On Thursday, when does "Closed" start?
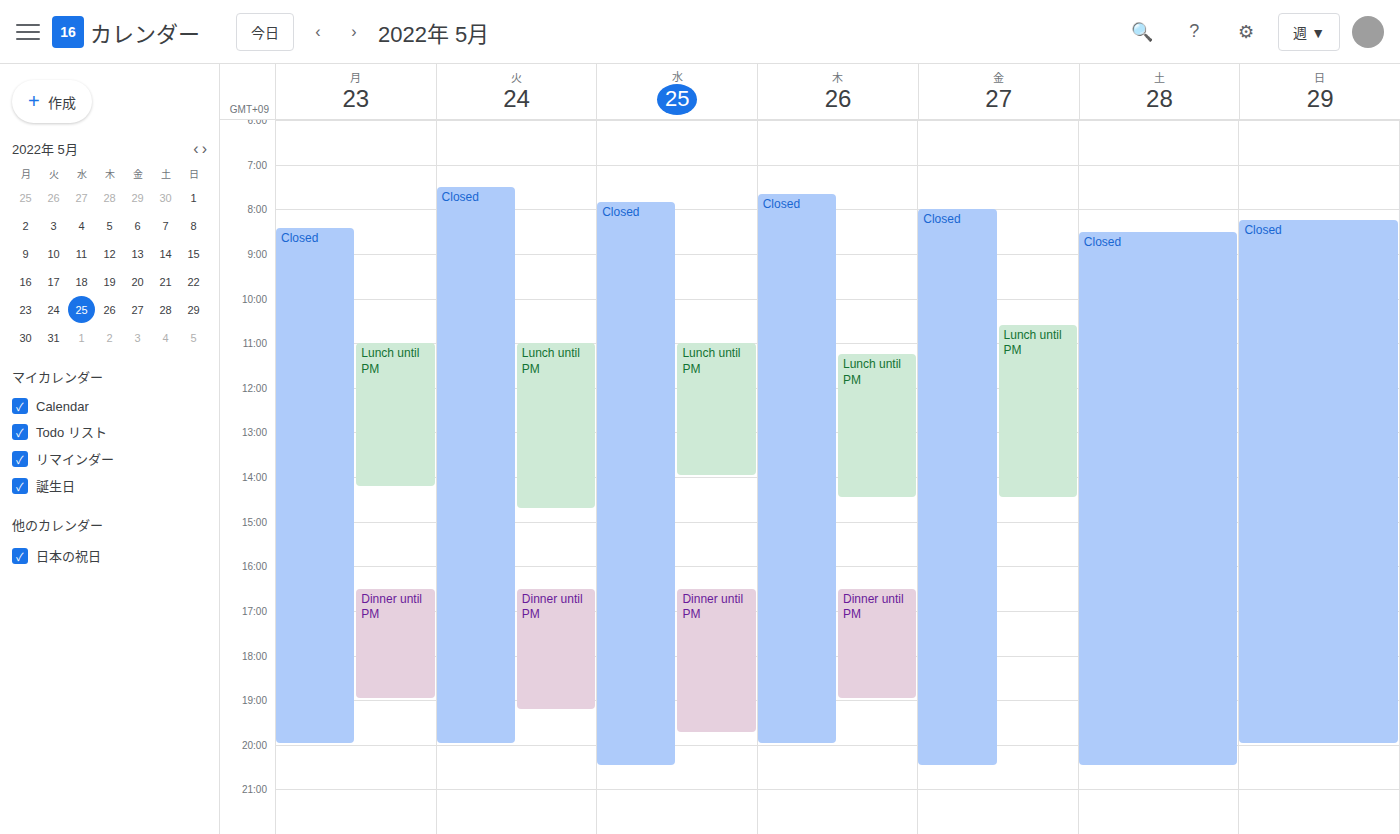
7:40 AM